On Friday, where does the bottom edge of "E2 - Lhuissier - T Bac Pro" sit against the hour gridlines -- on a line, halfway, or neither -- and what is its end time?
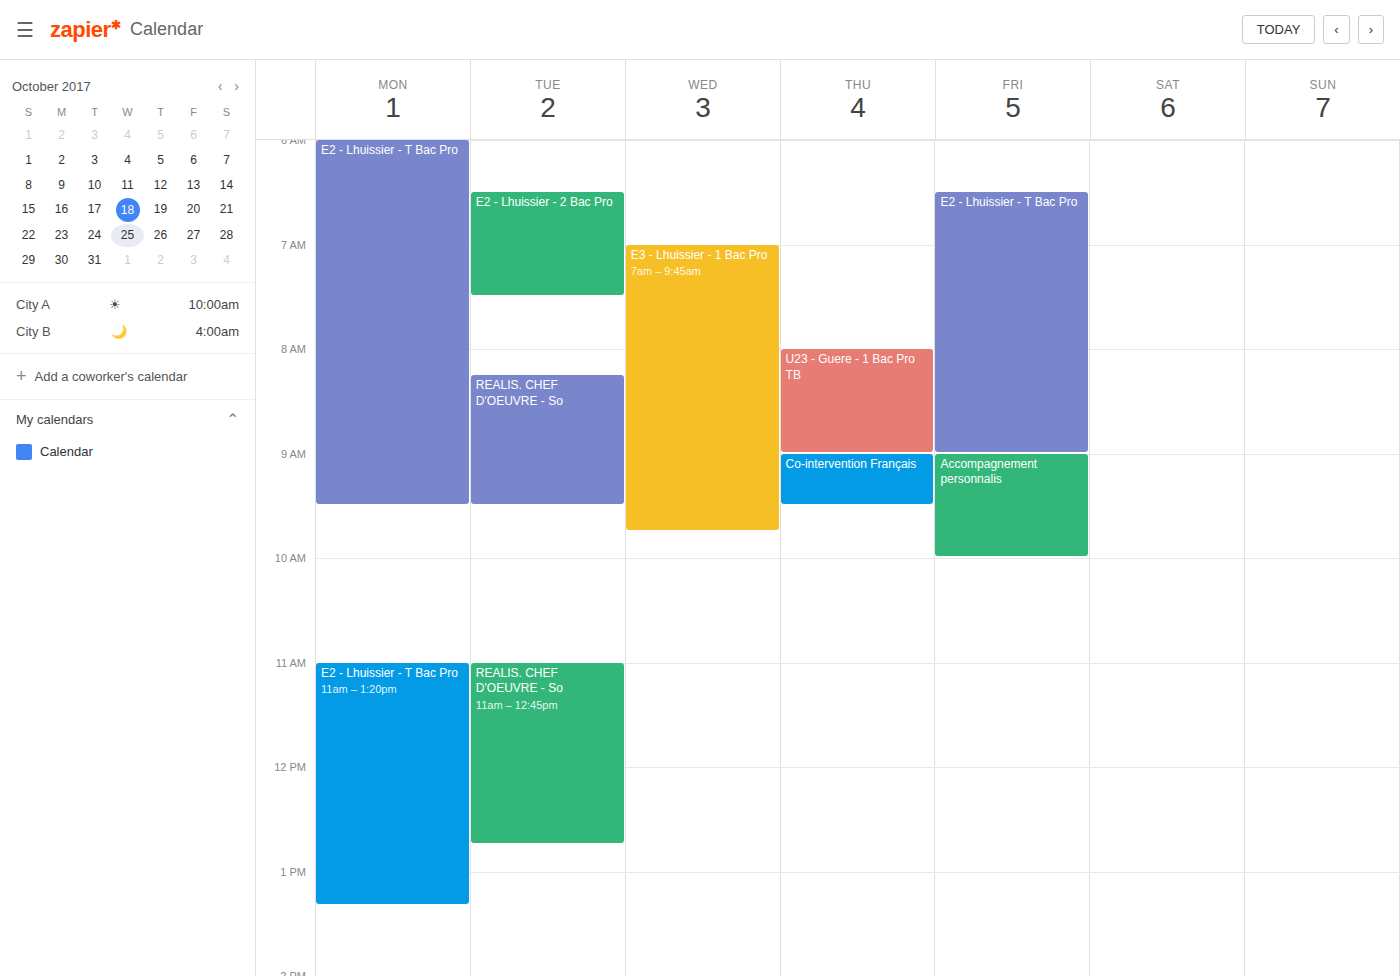
9:00 AM -- exactly on the 9 AM line.